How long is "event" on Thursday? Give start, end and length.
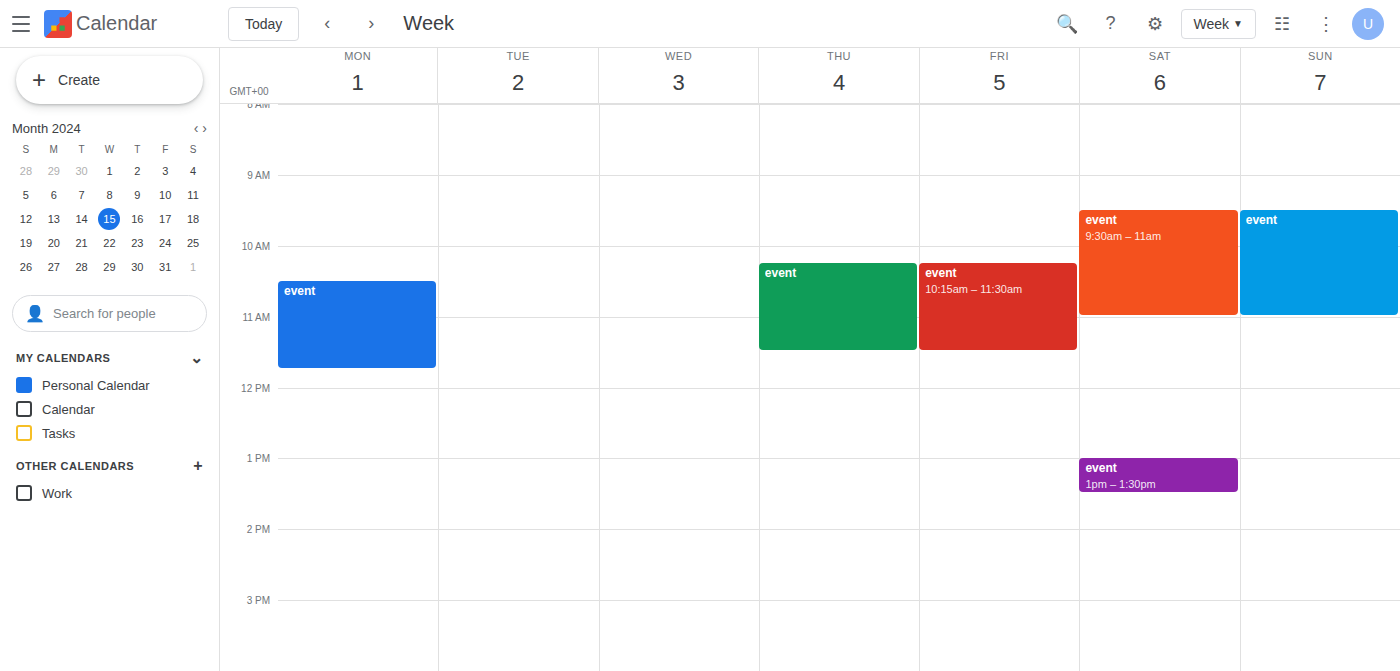
10:15 to 11:30, 1 hour 15 minutes